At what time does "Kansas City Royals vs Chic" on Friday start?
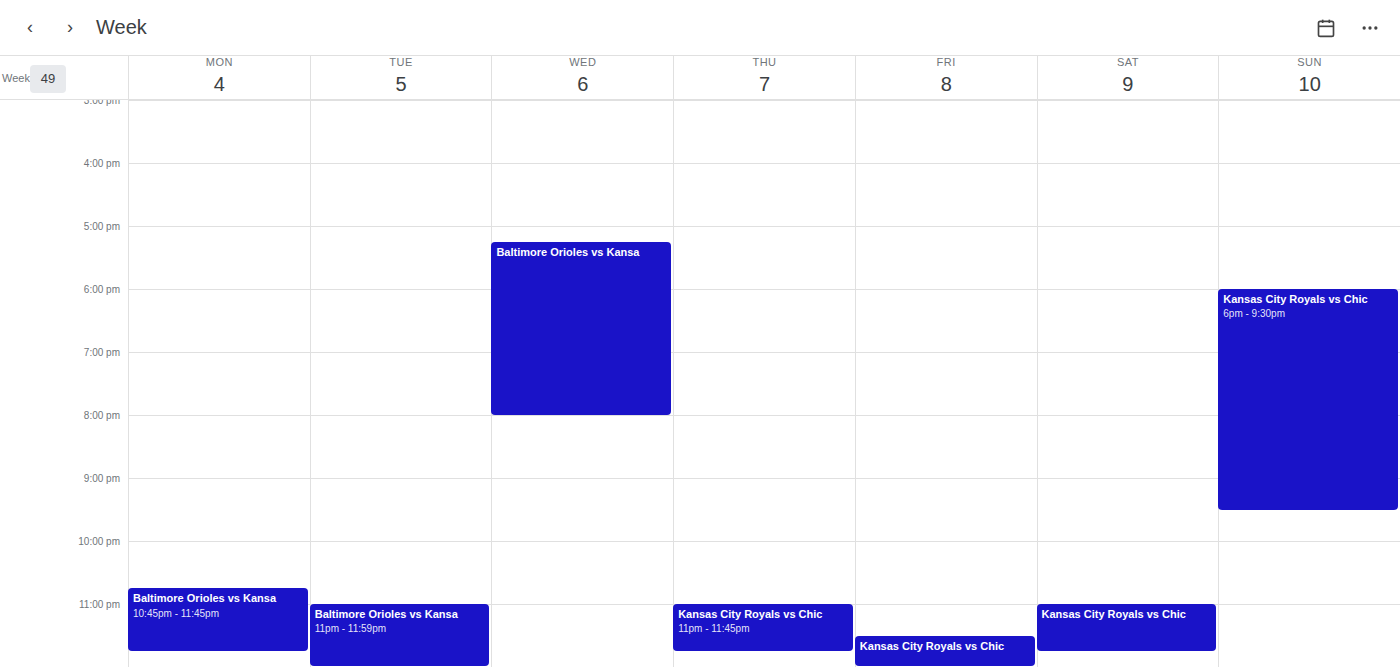
11:30 PM